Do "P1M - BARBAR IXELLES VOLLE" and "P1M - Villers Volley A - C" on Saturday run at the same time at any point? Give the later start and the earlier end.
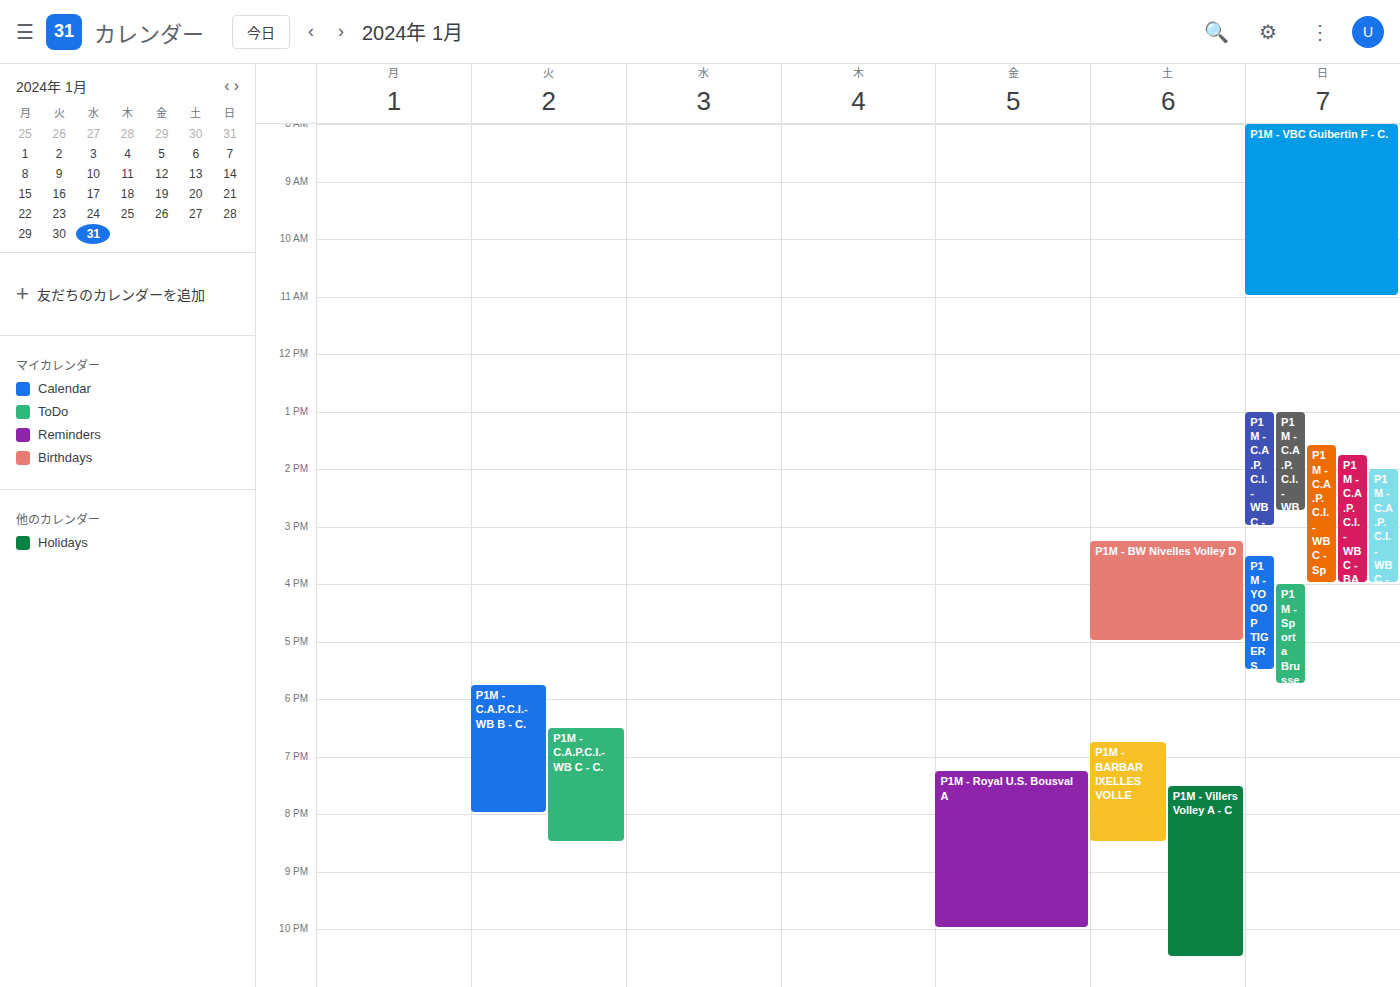
"P1M - Villers Volley A - C" starts at 7:30 PM, before "P1M - BARBAR IXELLES VOLLE" ends at 8:30 PM -- they overlap.